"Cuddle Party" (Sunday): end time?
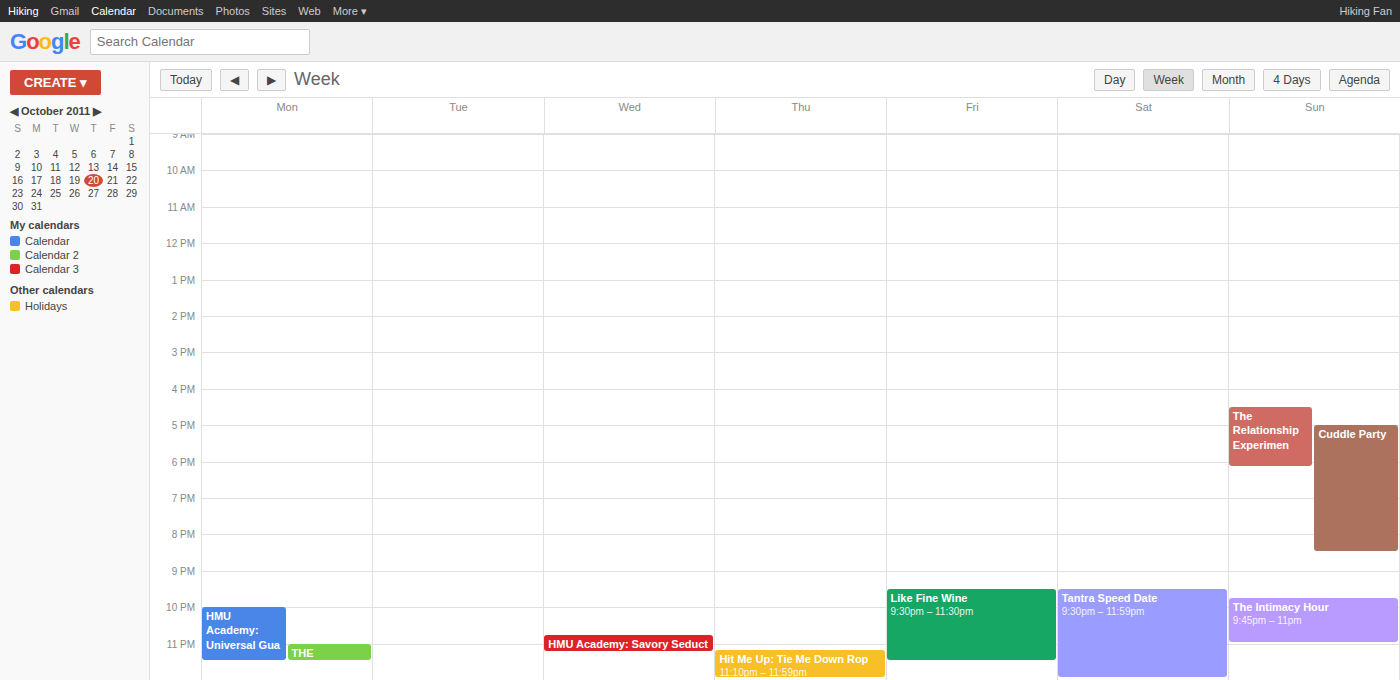
8:30 PM